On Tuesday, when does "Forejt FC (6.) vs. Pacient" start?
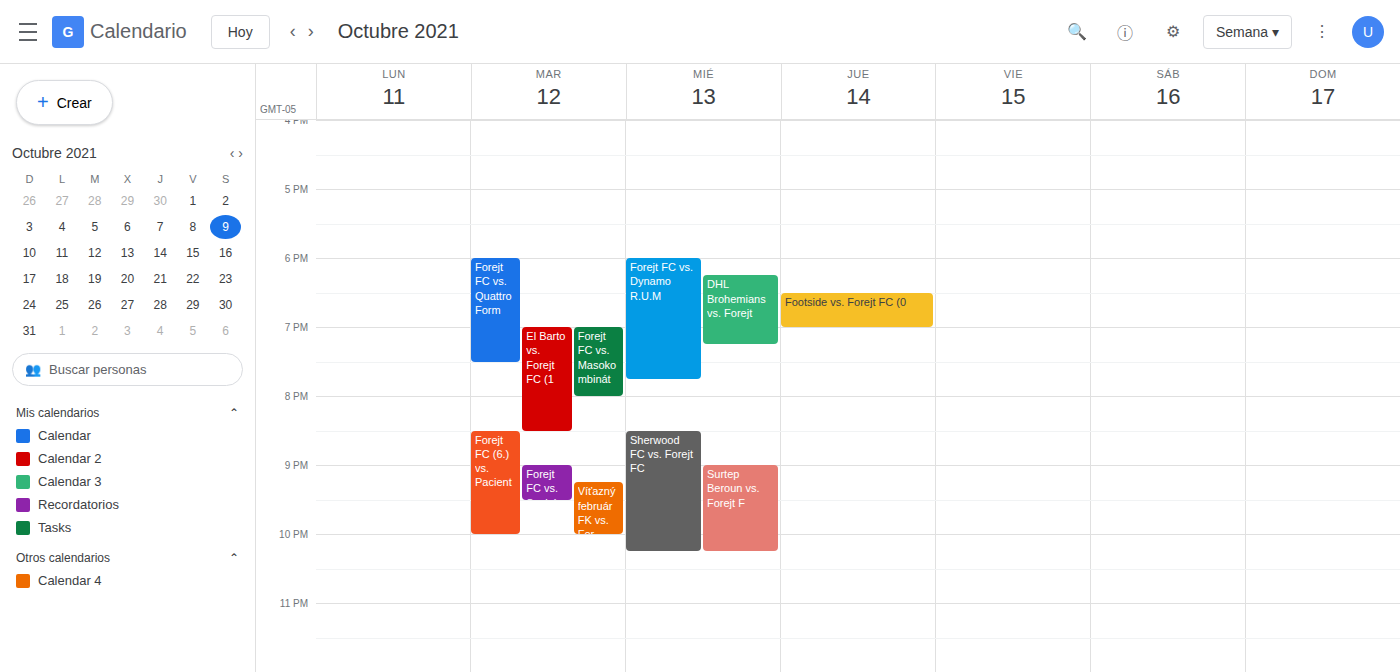
8:30 PM